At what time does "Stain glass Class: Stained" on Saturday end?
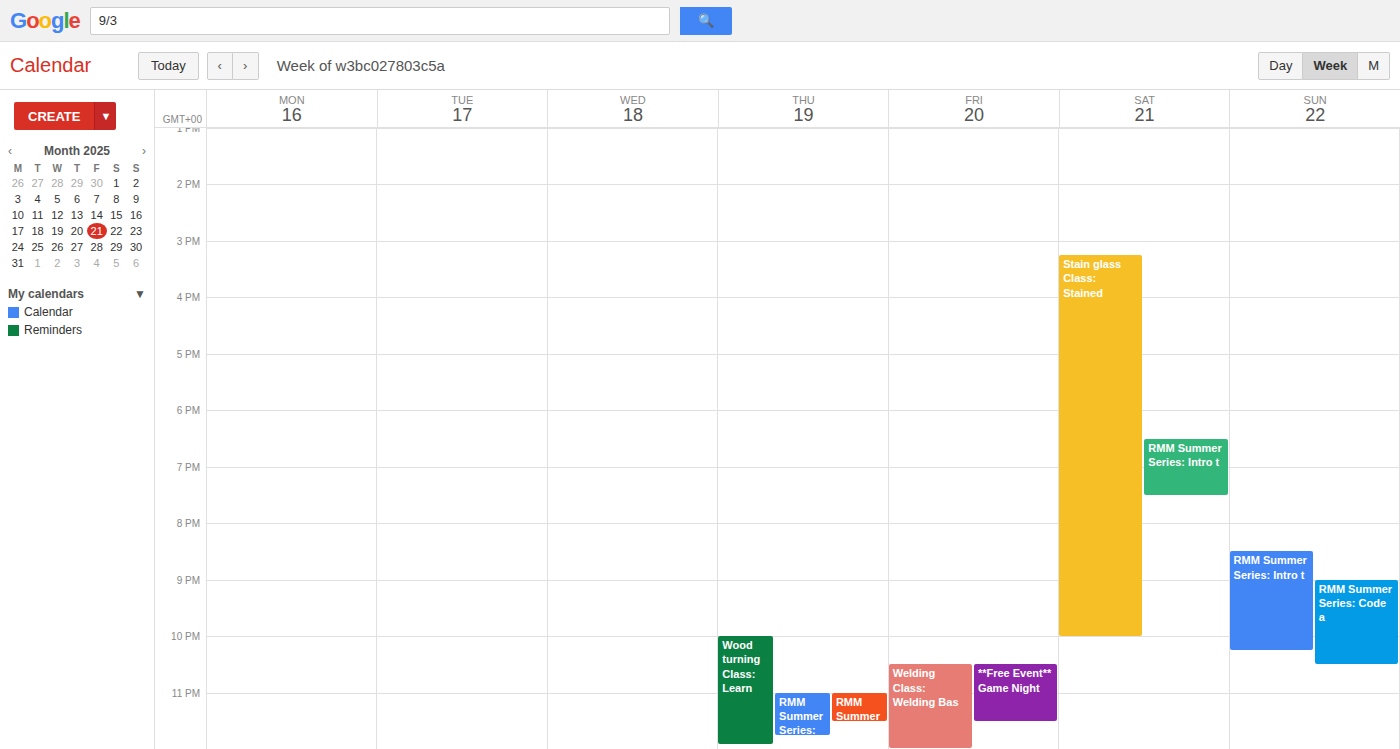
10:00 PM